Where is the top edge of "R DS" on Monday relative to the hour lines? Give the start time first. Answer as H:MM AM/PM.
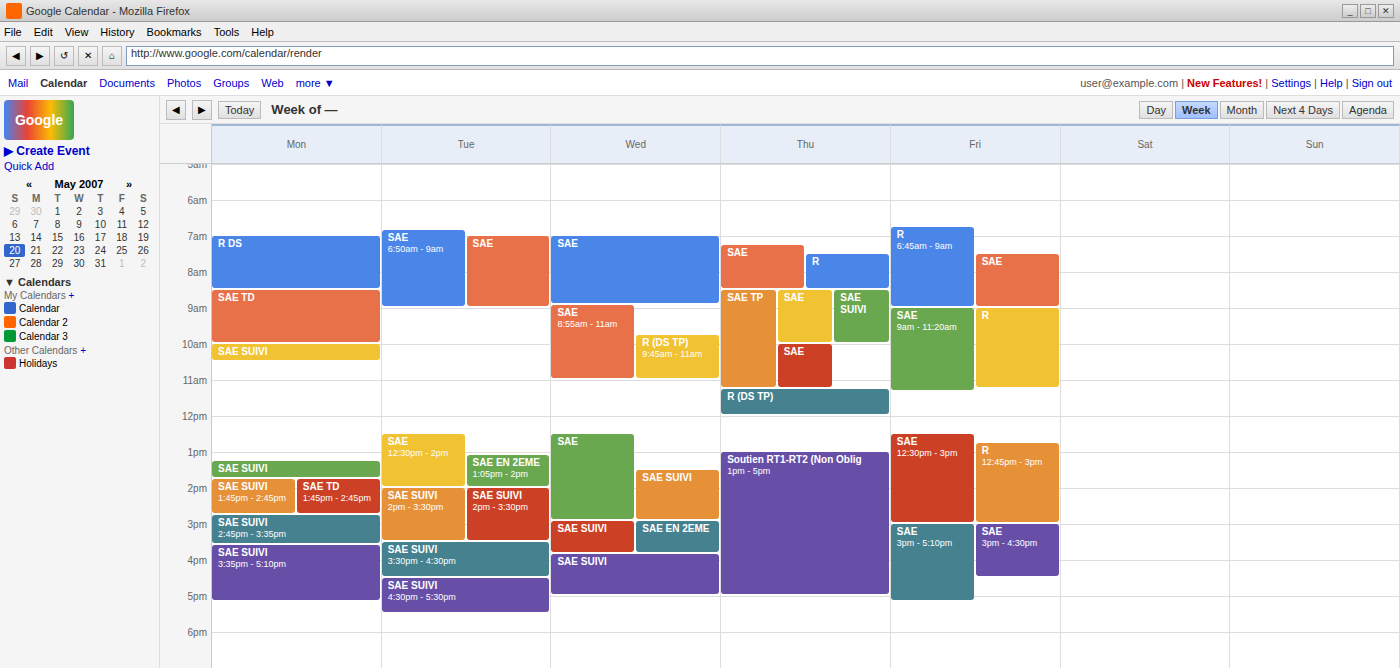
7:00 AM -- exactly on the 7 AM line.